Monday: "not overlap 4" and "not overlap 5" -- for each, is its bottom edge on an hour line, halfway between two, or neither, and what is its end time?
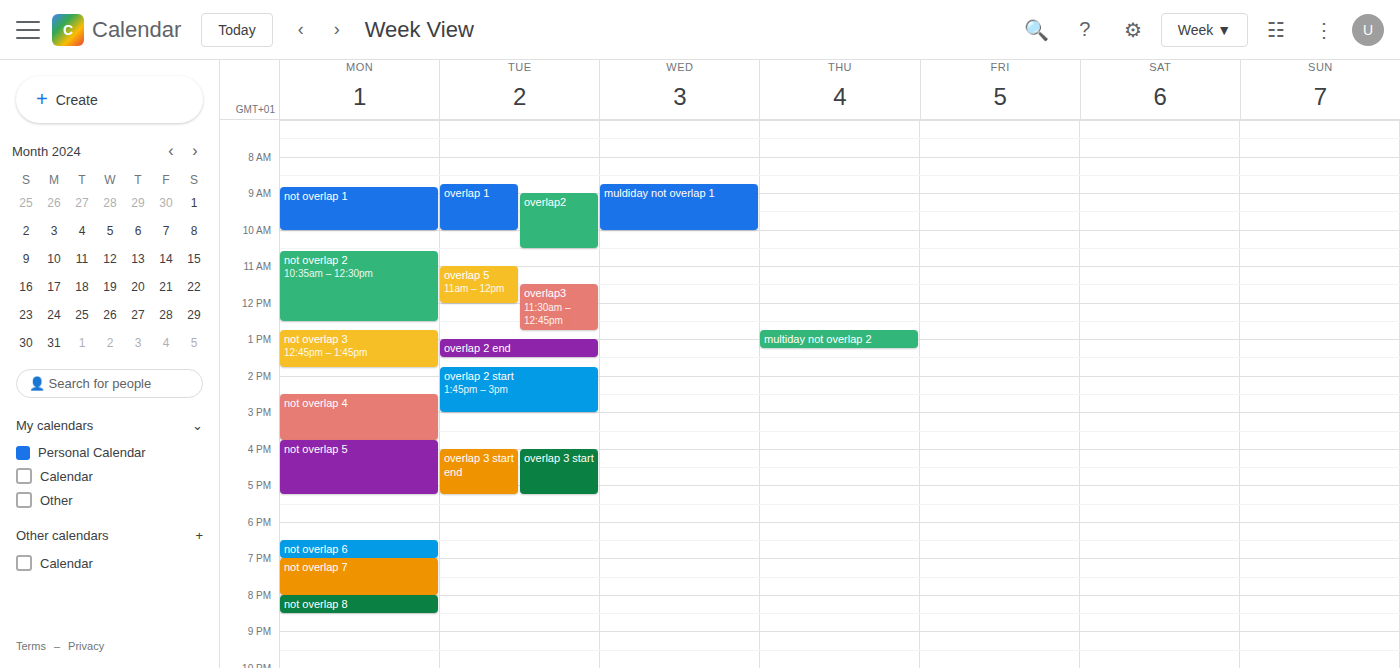
"not overlap 4": 3:45 PM, neither: three quarters of the way from the 3 PM line to the 4 PM line. "not overlap 5": 5:15 PM, neither: a quarter of the way from the 5 PM line to the 6 PM line.